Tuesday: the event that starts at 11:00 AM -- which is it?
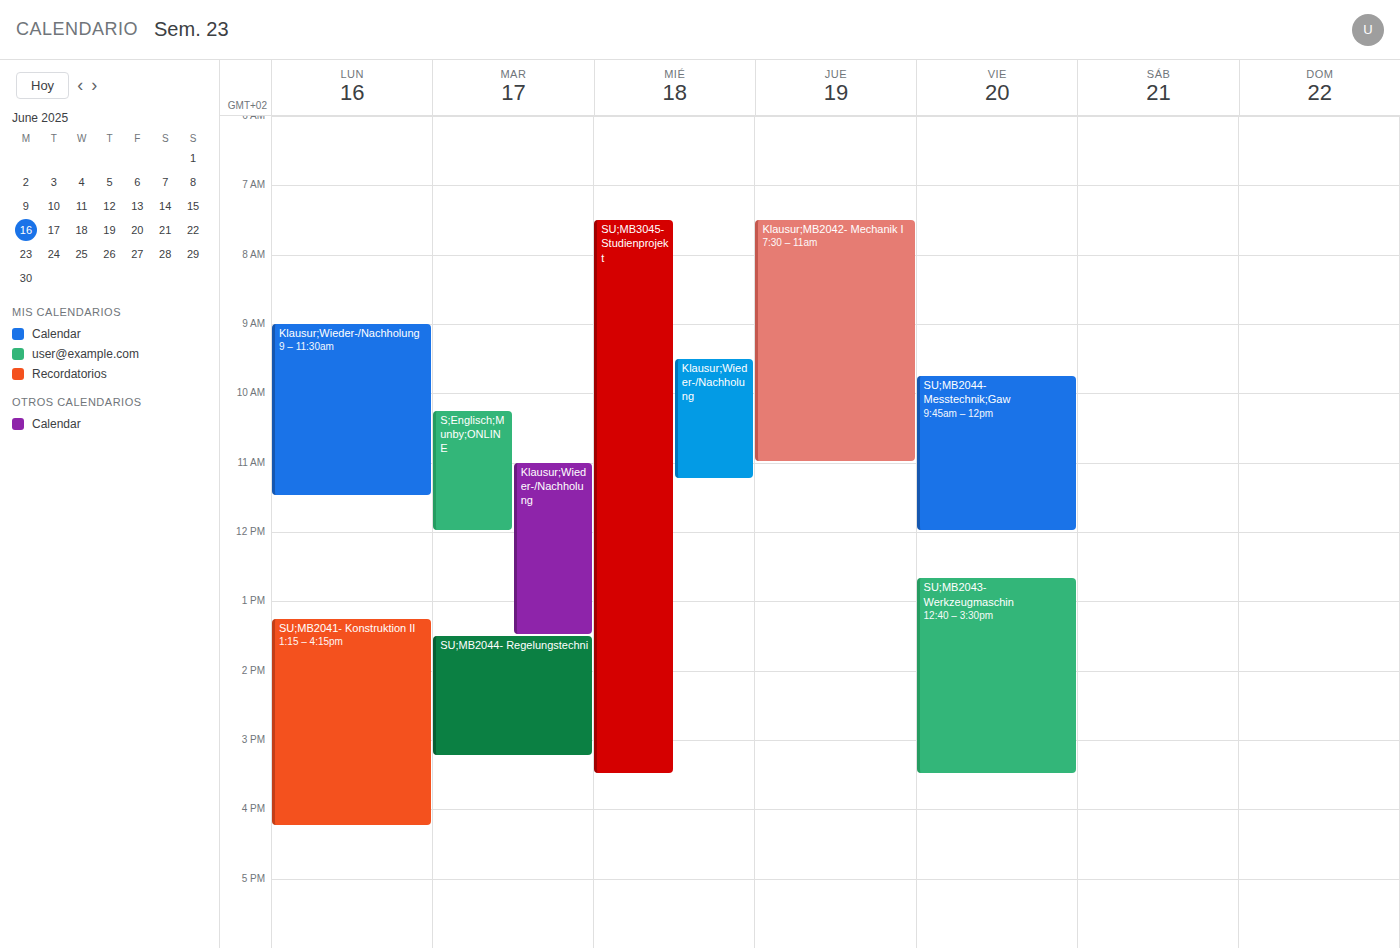
"Klausur;Wieder-/Nachholung"